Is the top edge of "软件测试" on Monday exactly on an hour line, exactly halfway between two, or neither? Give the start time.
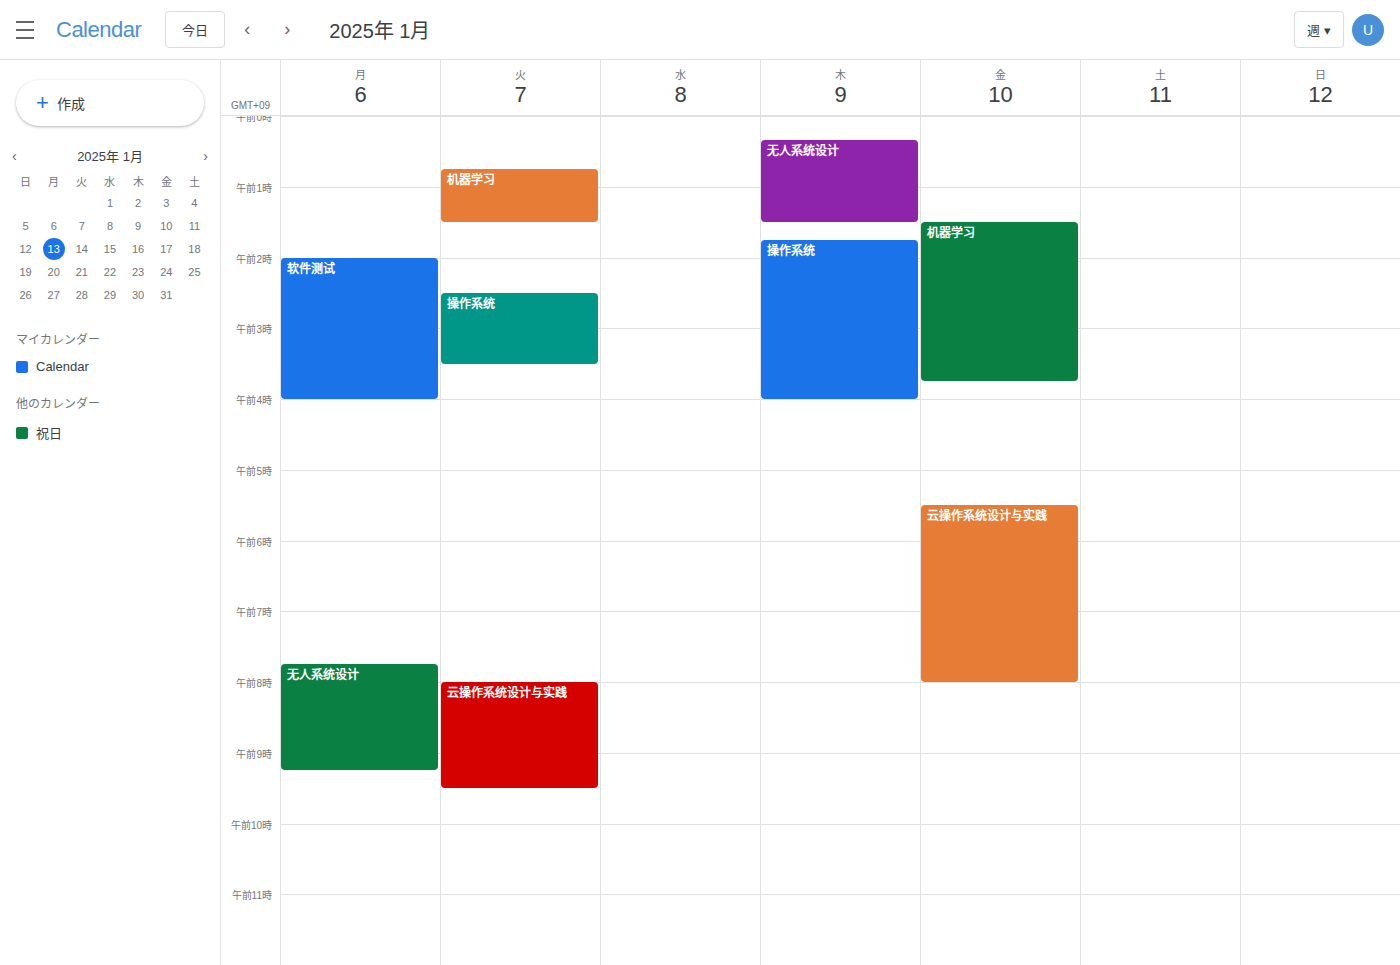
2:00 AM -- exactly on the 2 AM line.